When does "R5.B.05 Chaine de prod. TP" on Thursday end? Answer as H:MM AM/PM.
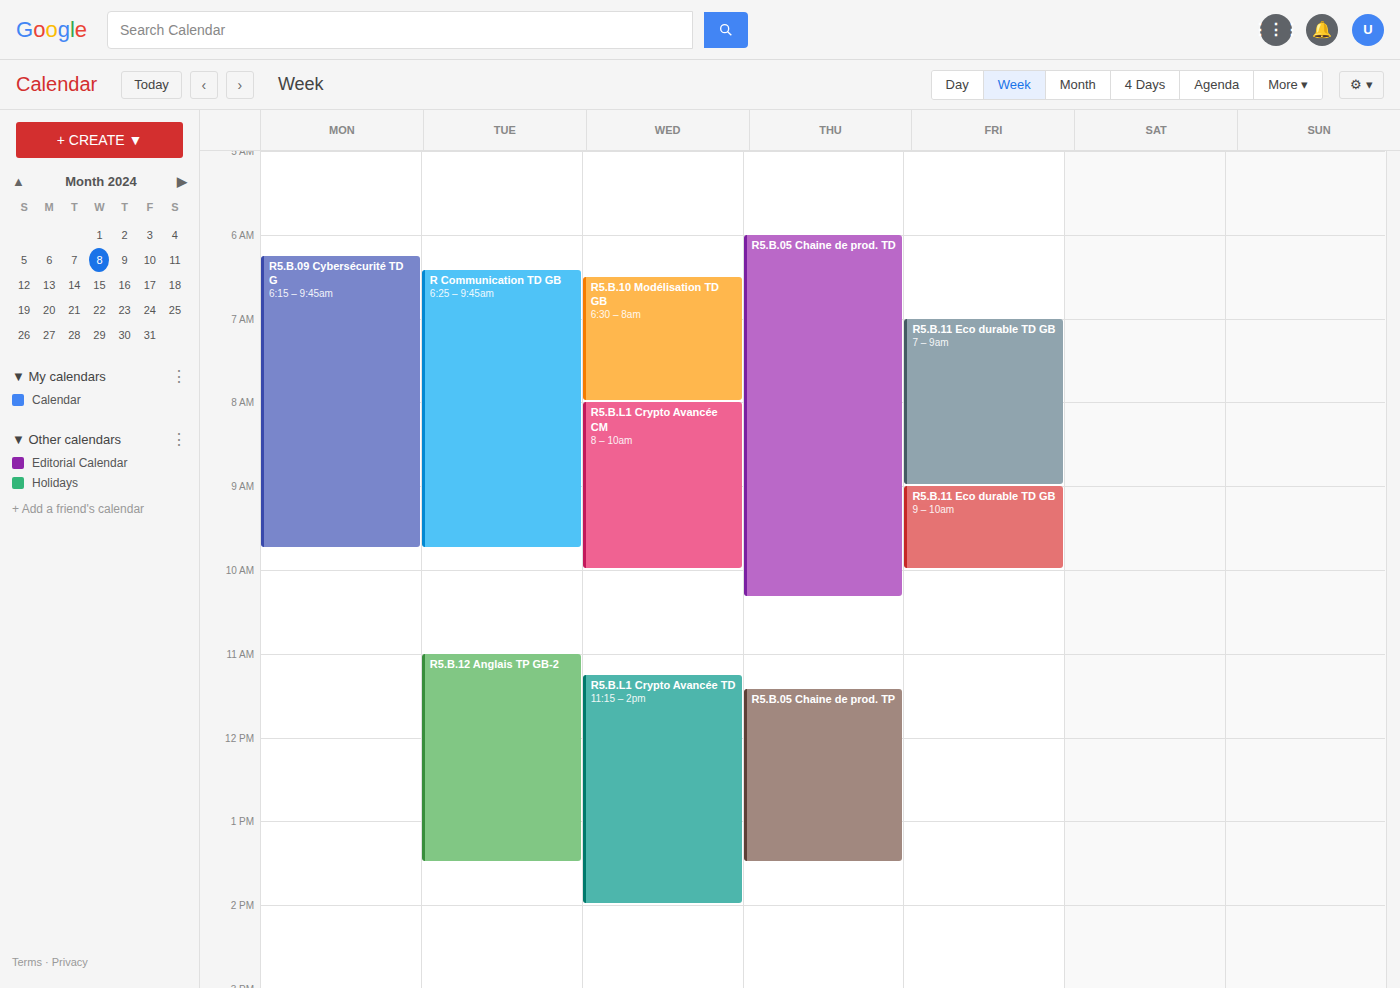
1:30 PM